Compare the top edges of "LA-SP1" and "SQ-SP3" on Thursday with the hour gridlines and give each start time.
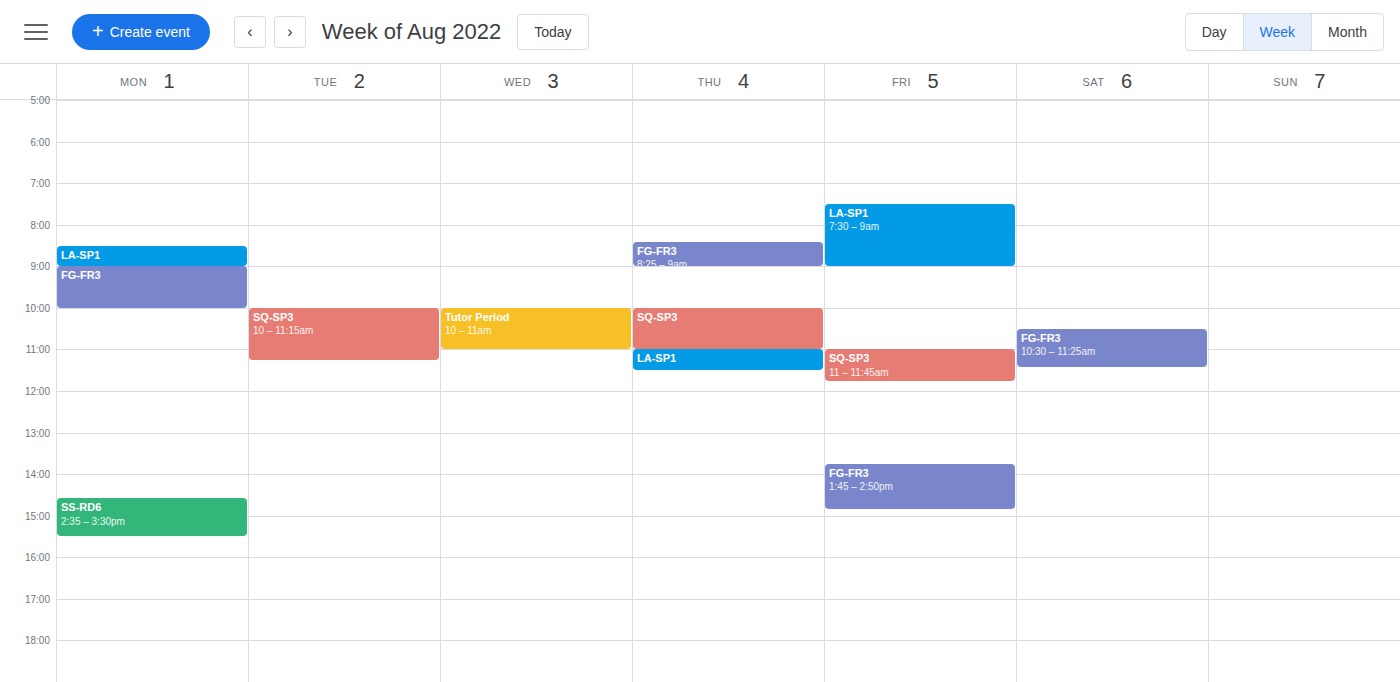
"LA-SP1": 11:00 AM, exactly on the 11 AM line. "SQ-SP3": 10:00 AM, exactly on the 10 AM line.